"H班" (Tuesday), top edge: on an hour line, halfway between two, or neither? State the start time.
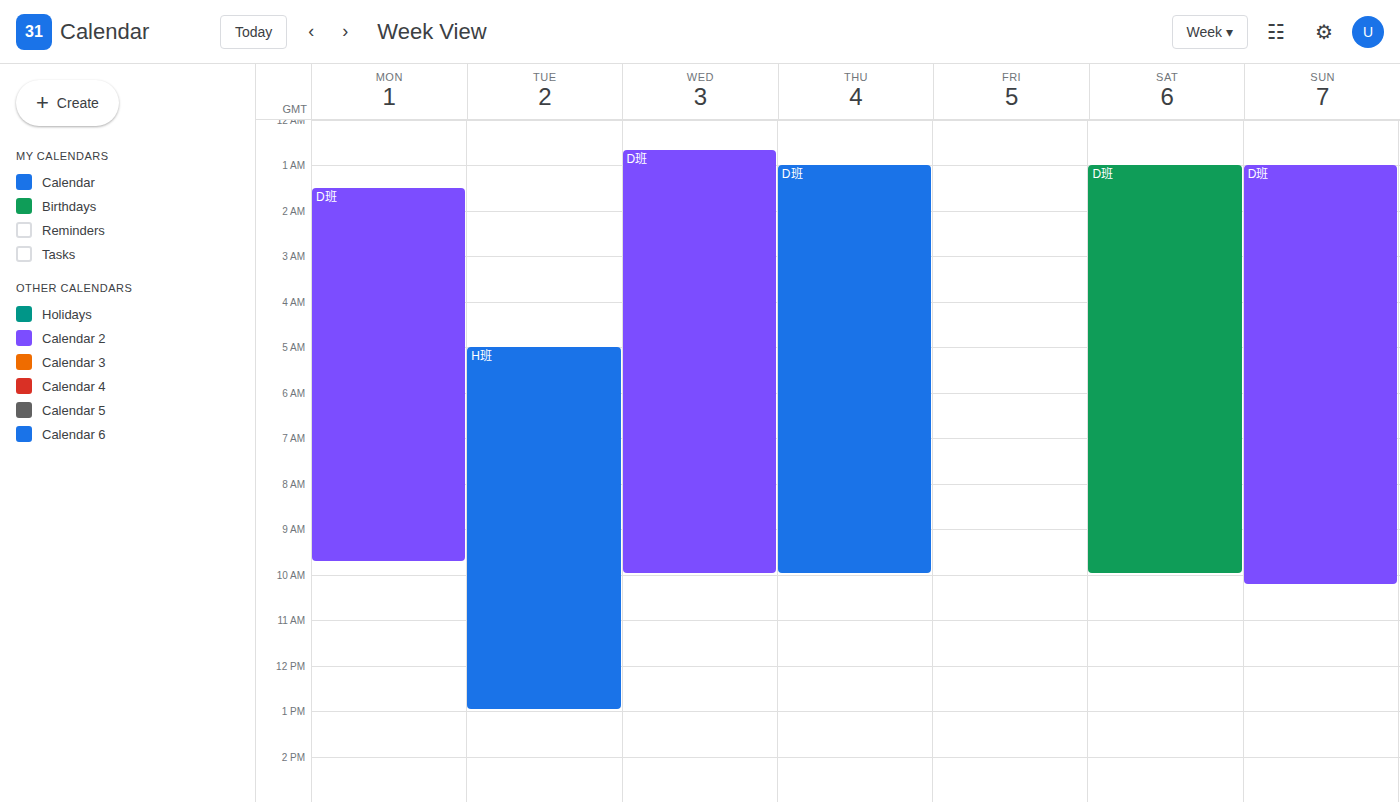
5:00 AM -- exactly on the 5 AM line.